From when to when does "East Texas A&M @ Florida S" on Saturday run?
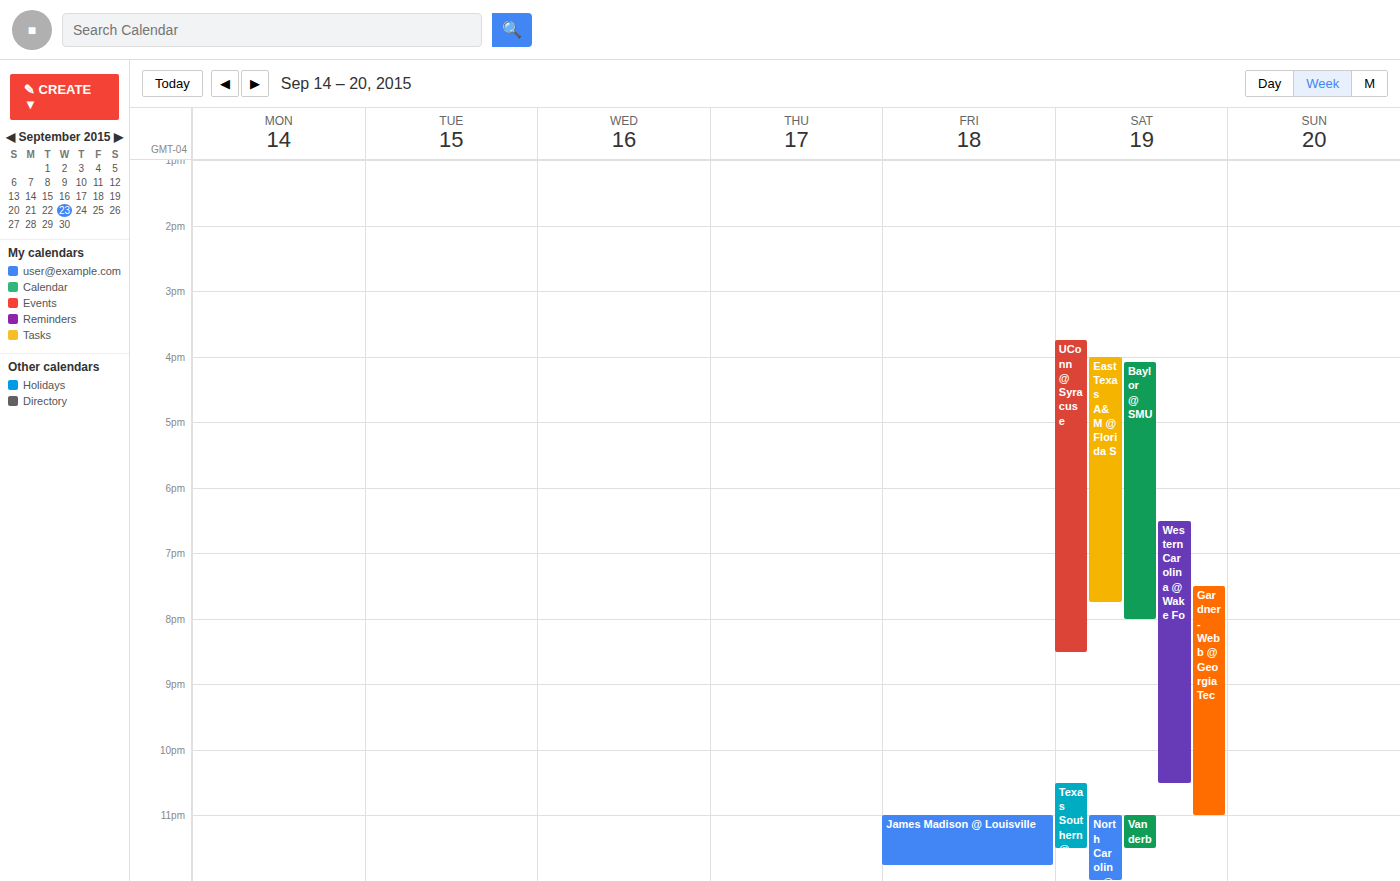
4:00 PM to 7:45 PM